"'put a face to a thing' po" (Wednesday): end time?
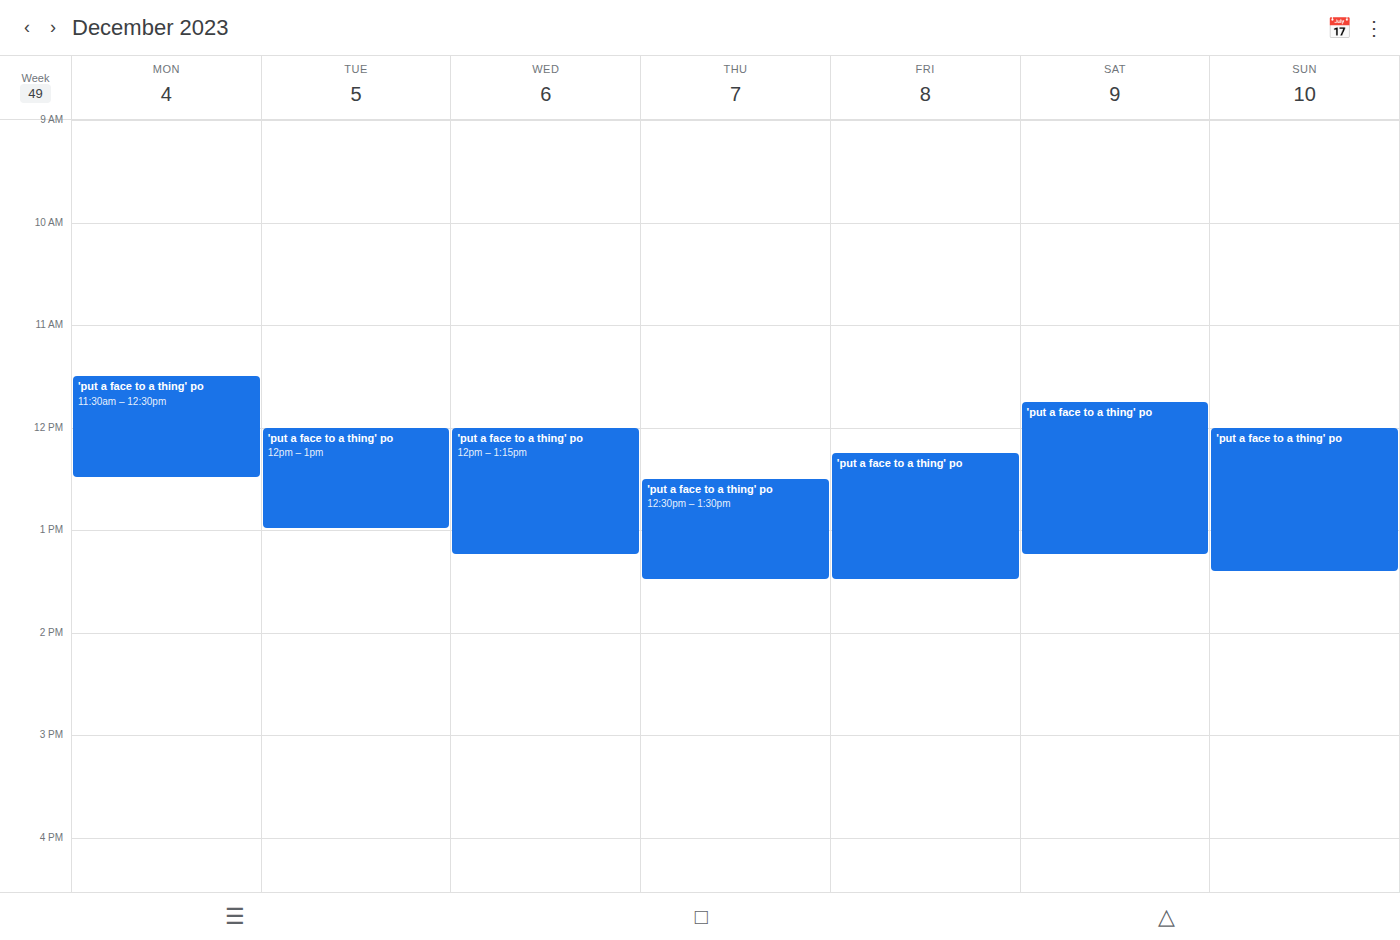
1:15 PM